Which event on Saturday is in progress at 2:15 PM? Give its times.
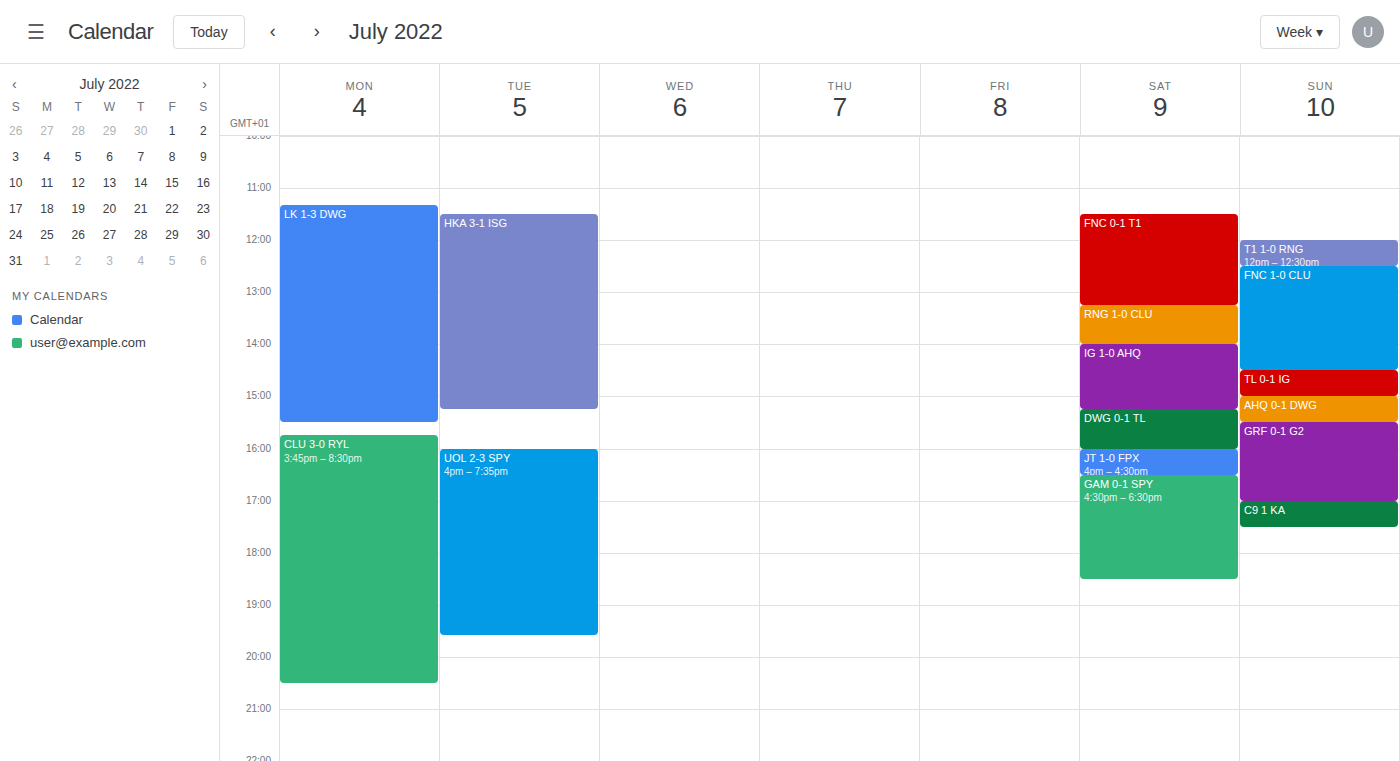
"IG 1-0 AHQ", 2:00 PM to 3:15 PM